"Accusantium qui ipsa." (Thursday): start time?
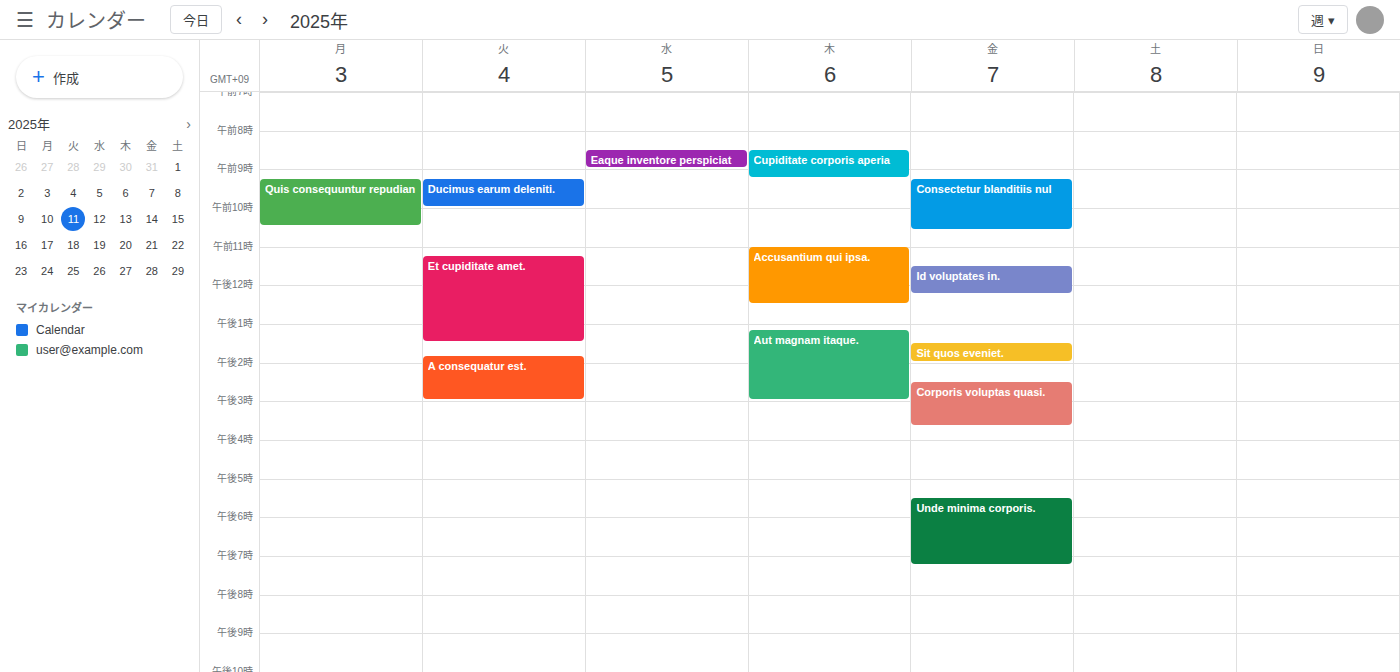
11:00 AM